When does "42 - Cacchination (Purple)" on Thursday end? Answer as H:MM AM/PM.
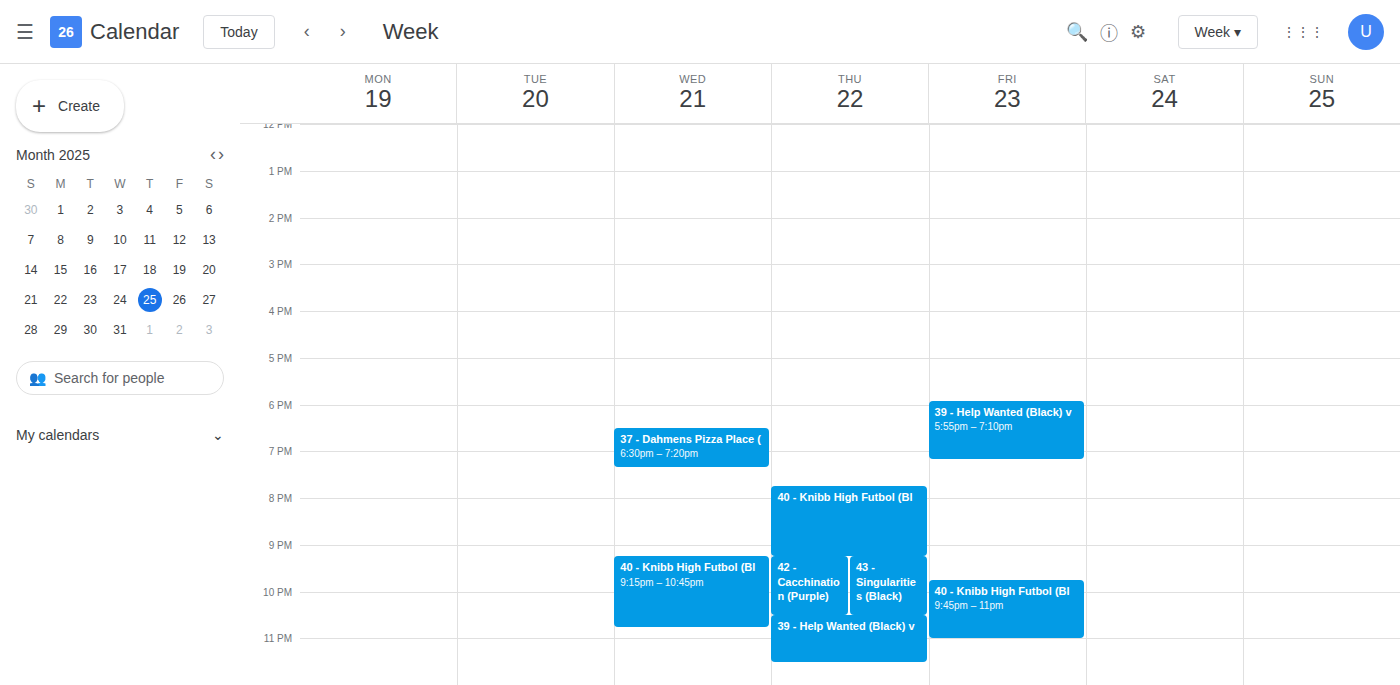
10:30 PM